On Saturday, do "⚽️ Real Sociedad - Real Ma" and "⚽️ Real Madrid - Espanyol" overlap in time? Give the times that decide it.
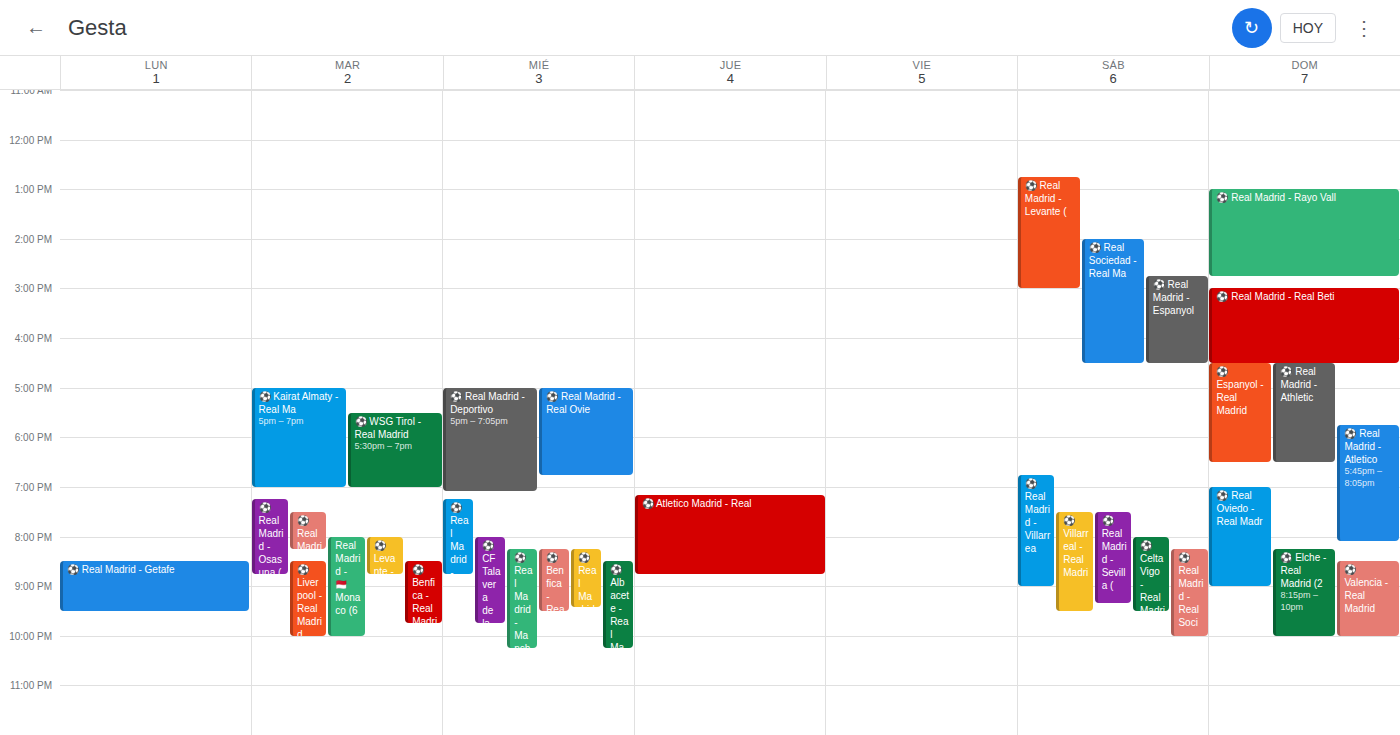
"⚽️ Real Madrid - Espanyol" runs 14:45 to 16:30, inside "⚽️ Real Sociedad - Real Ma" -- they overlap.